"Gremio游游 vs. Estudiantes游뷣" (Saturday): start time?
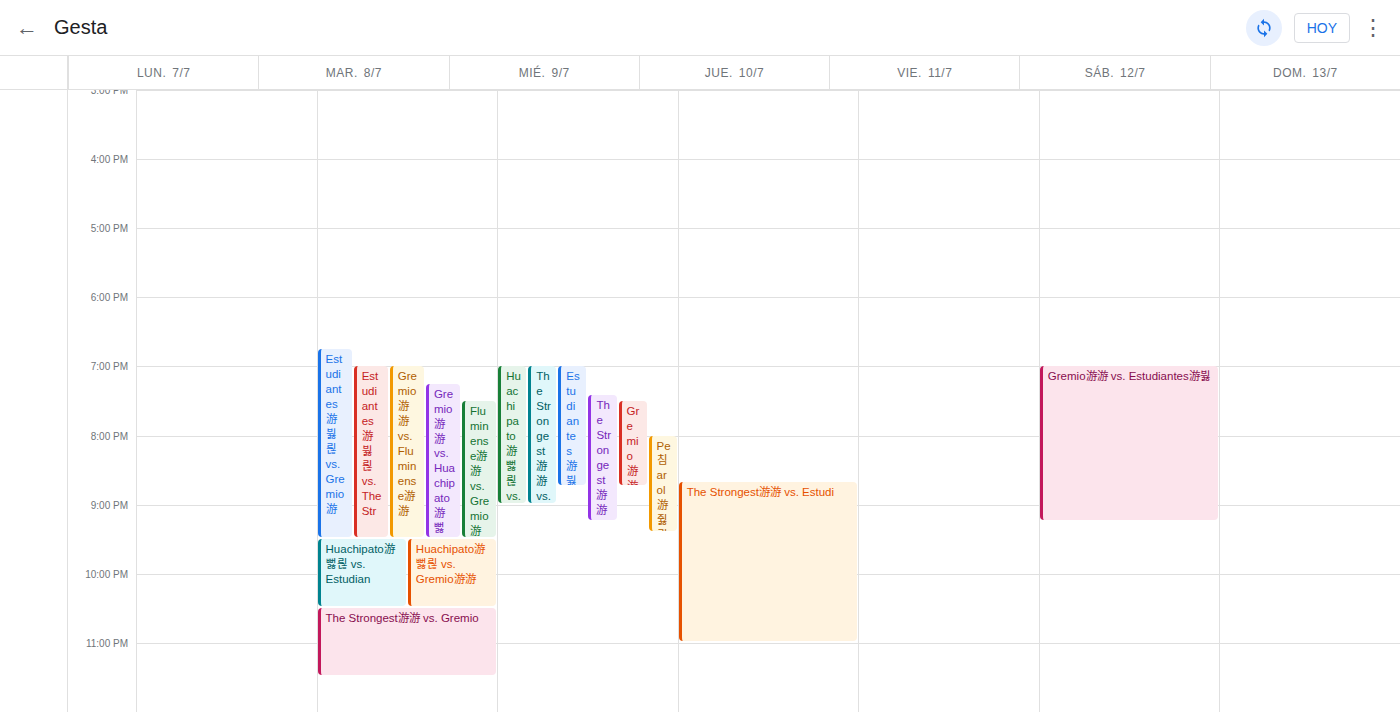
7:00 PM